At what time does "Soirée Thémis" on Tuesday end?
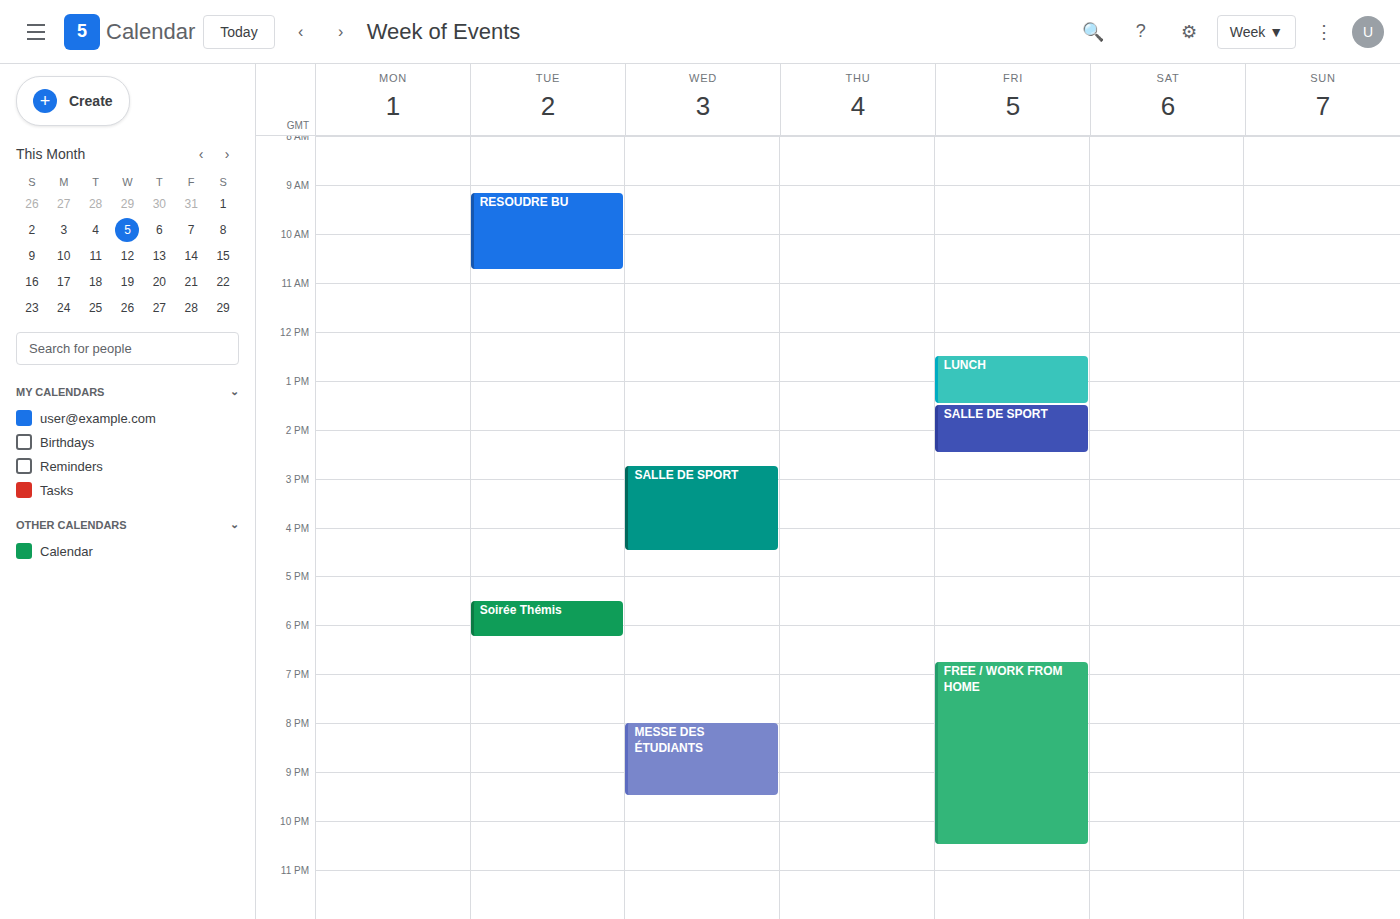
18:15